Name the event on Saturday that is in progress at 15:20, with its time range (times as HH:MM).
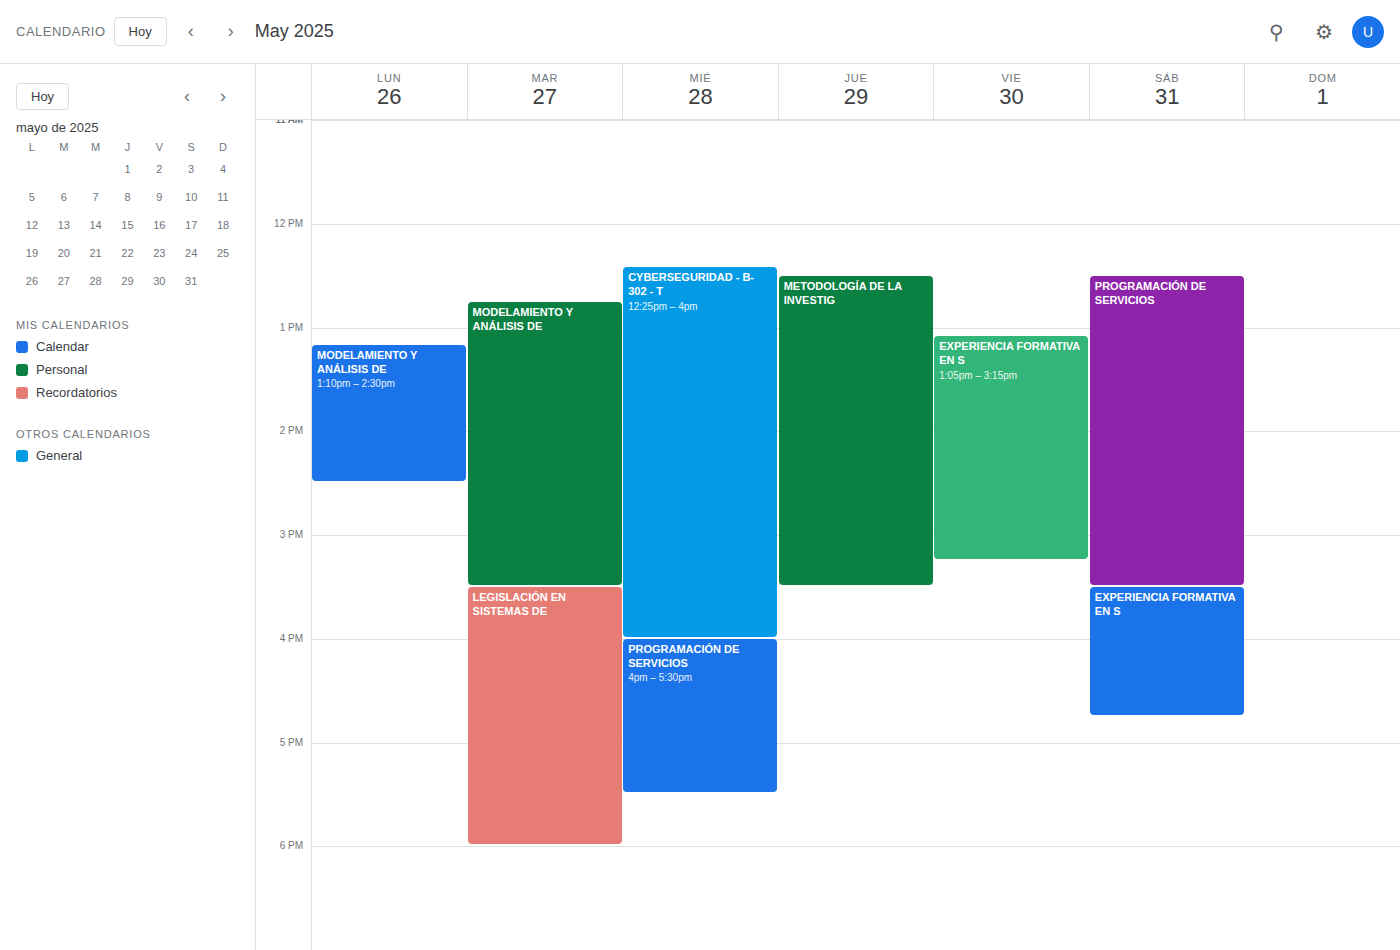
"PROGRAMACIÓN DE SERVICIOS", 12:30 to 15:30